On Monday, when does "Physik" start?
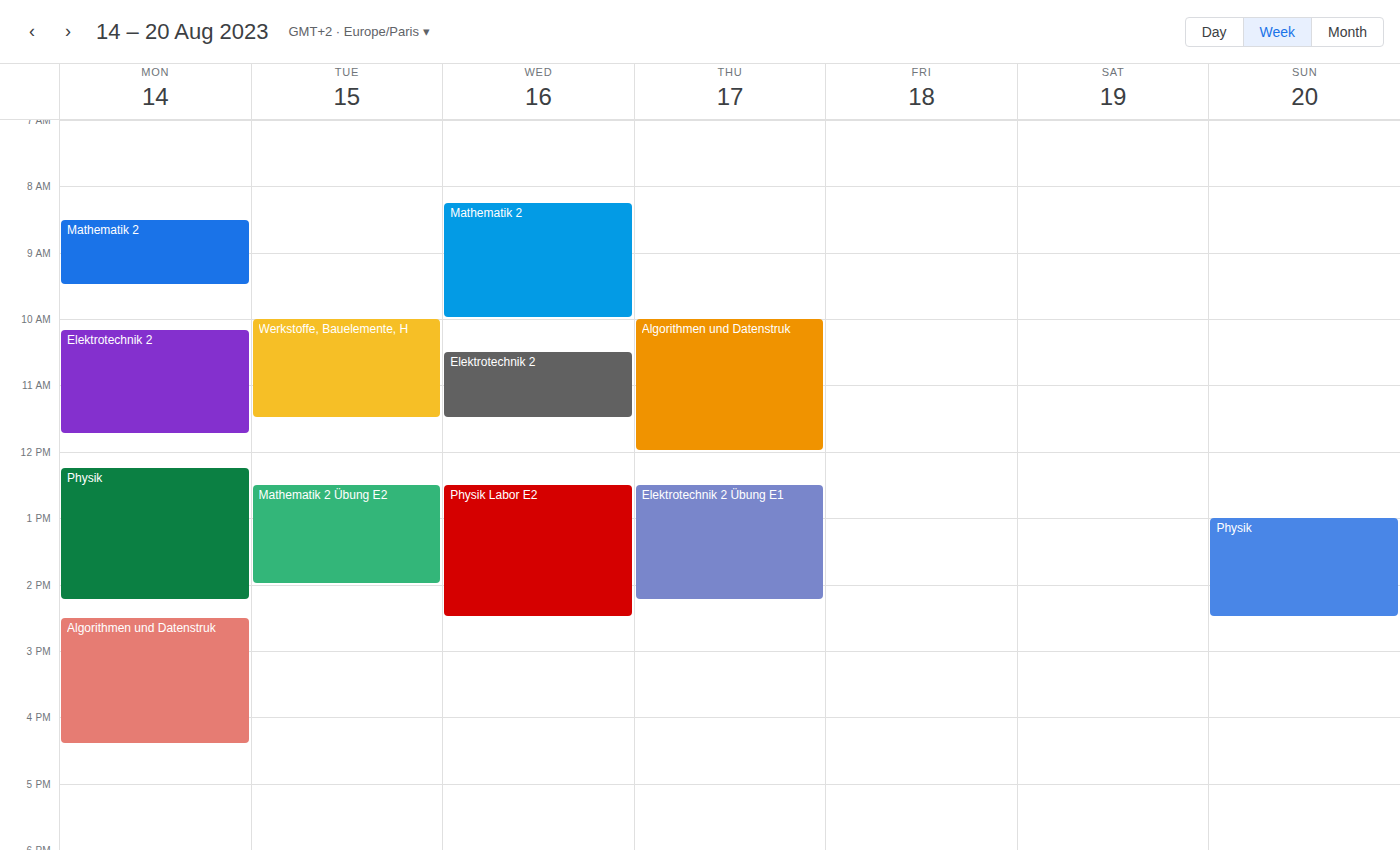
12:15 PM